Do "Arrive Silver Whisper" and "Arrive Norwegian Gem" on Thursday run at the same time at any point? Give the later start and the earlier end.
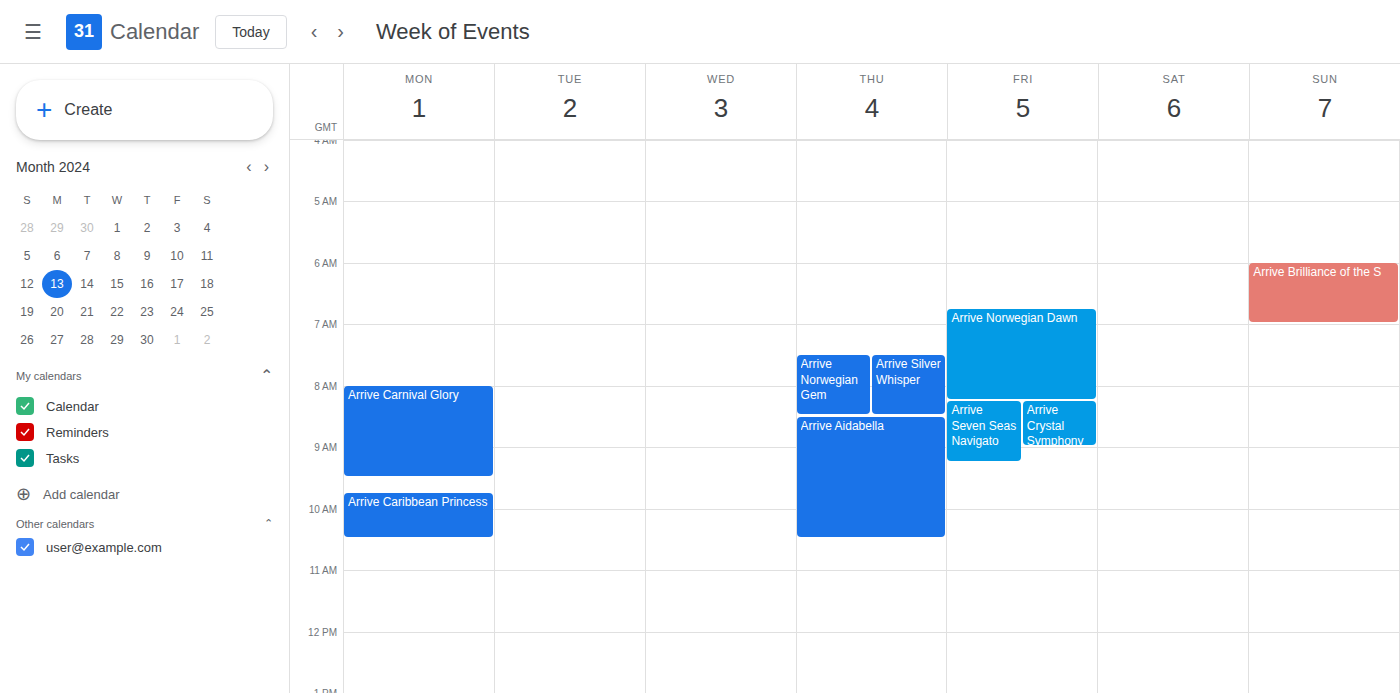
"Arrive Norwegian Gem" runs 7:30 AM to 8:30 AM, inside "Arrive Silver Whisper" -- they overlap.